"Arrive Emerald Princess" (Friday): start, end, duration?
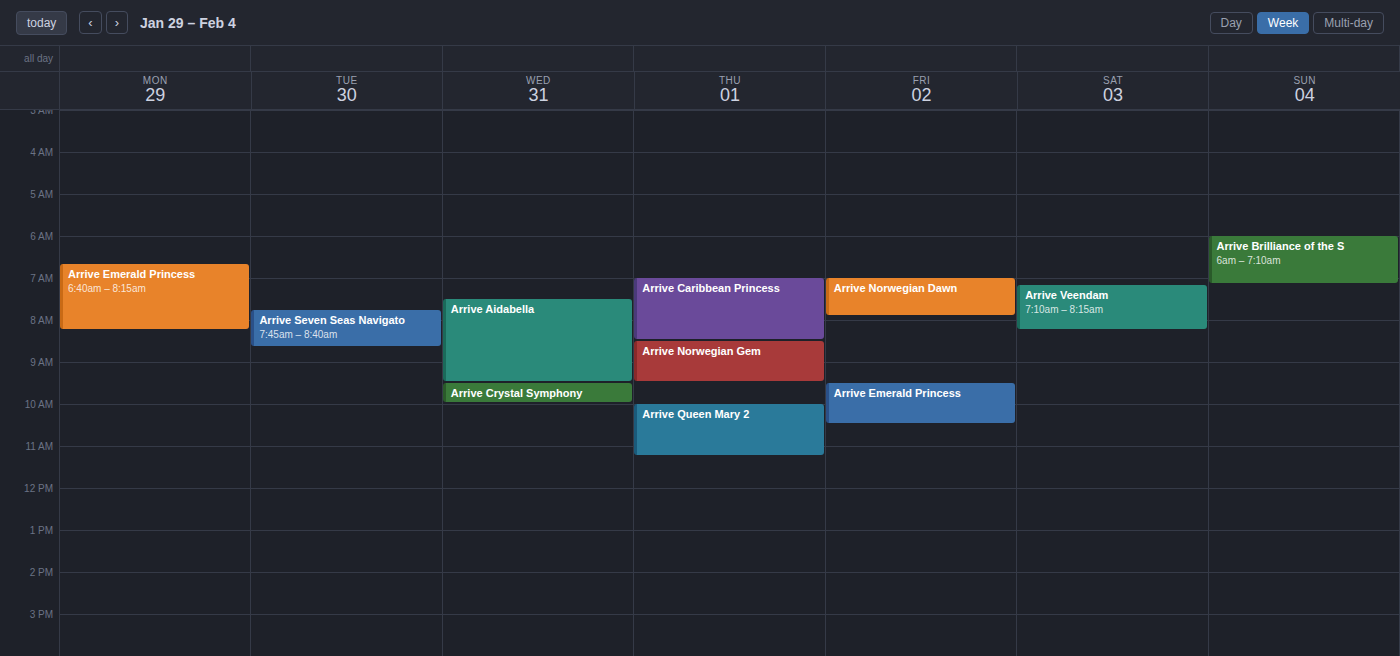
9:30 AM to 10:30 AM, 1 hour